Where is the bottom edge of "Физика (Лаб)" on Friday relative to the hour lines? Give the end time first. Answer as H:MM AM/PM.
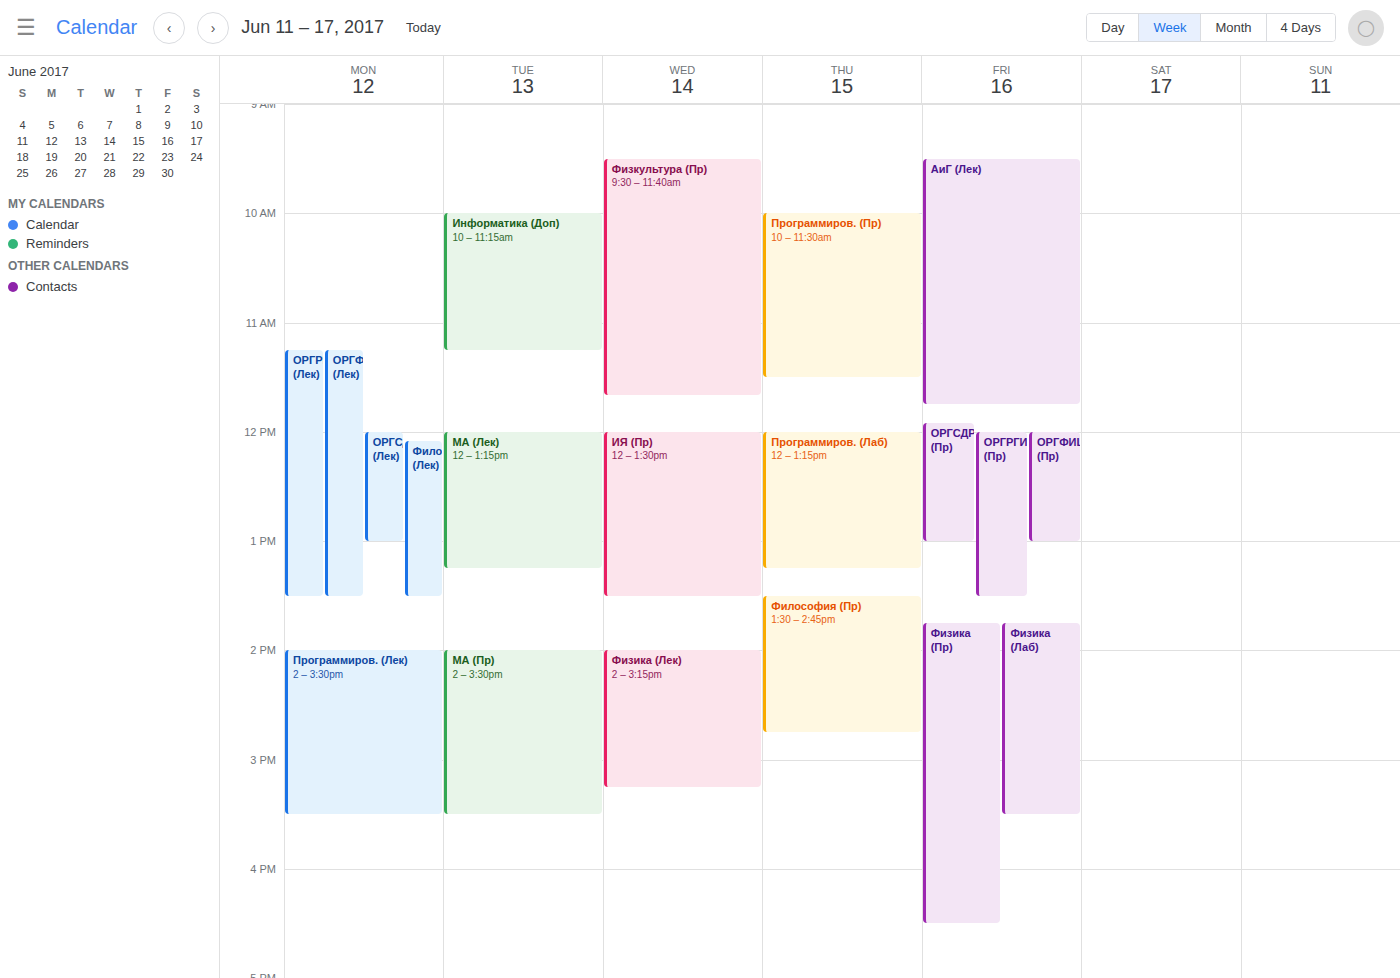
3:30 PM -- halfway between the 3 PM and 4 PM lines.